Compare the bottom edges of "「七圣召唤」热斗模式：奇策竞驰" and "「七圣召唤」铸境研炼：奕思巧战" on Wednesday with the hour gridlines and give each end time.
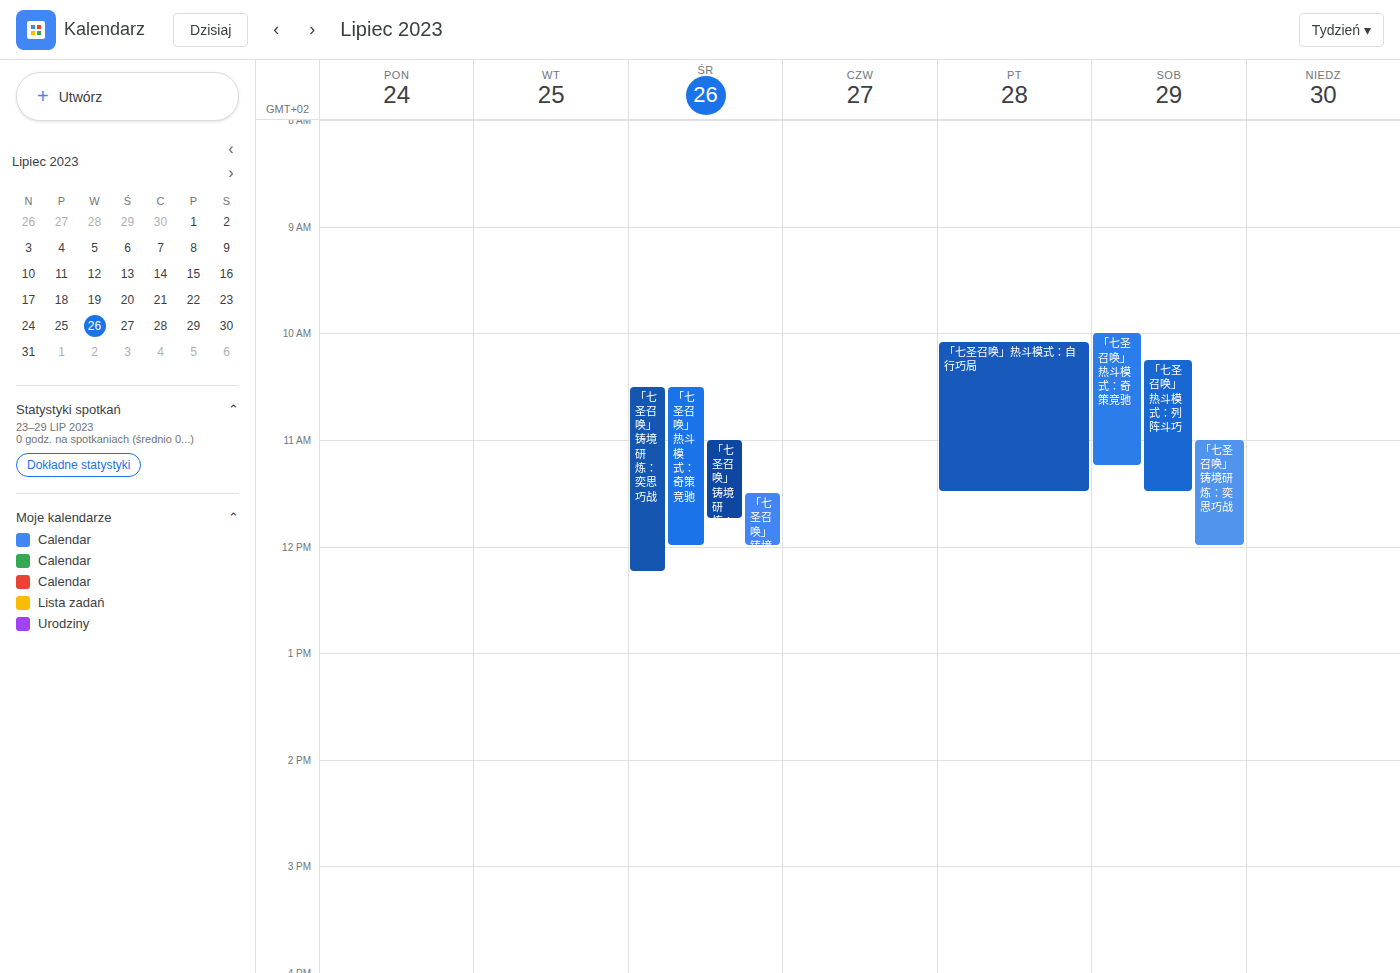
"「七圣召唤」热斗模式：奇策竞驰": 12:00 PM, exactly on the 12 PM line. "「七圣召唤」铸境研炼：奕思巧战": 12:15 PM, neither: a quarter of the way from the 12 PM line to the 1 PM line.